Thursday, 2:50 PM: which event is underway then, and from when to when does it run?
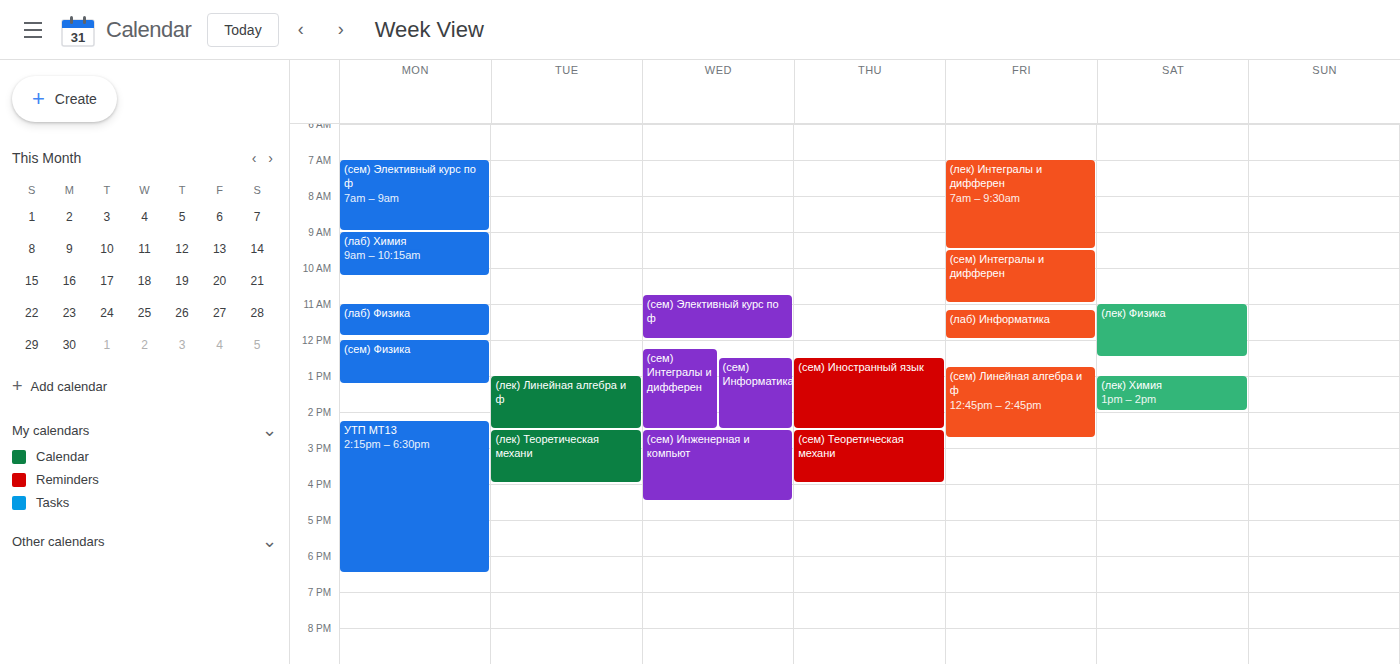
"(сем) Теоретическая механи", 2:30 PM to 4:00 PM